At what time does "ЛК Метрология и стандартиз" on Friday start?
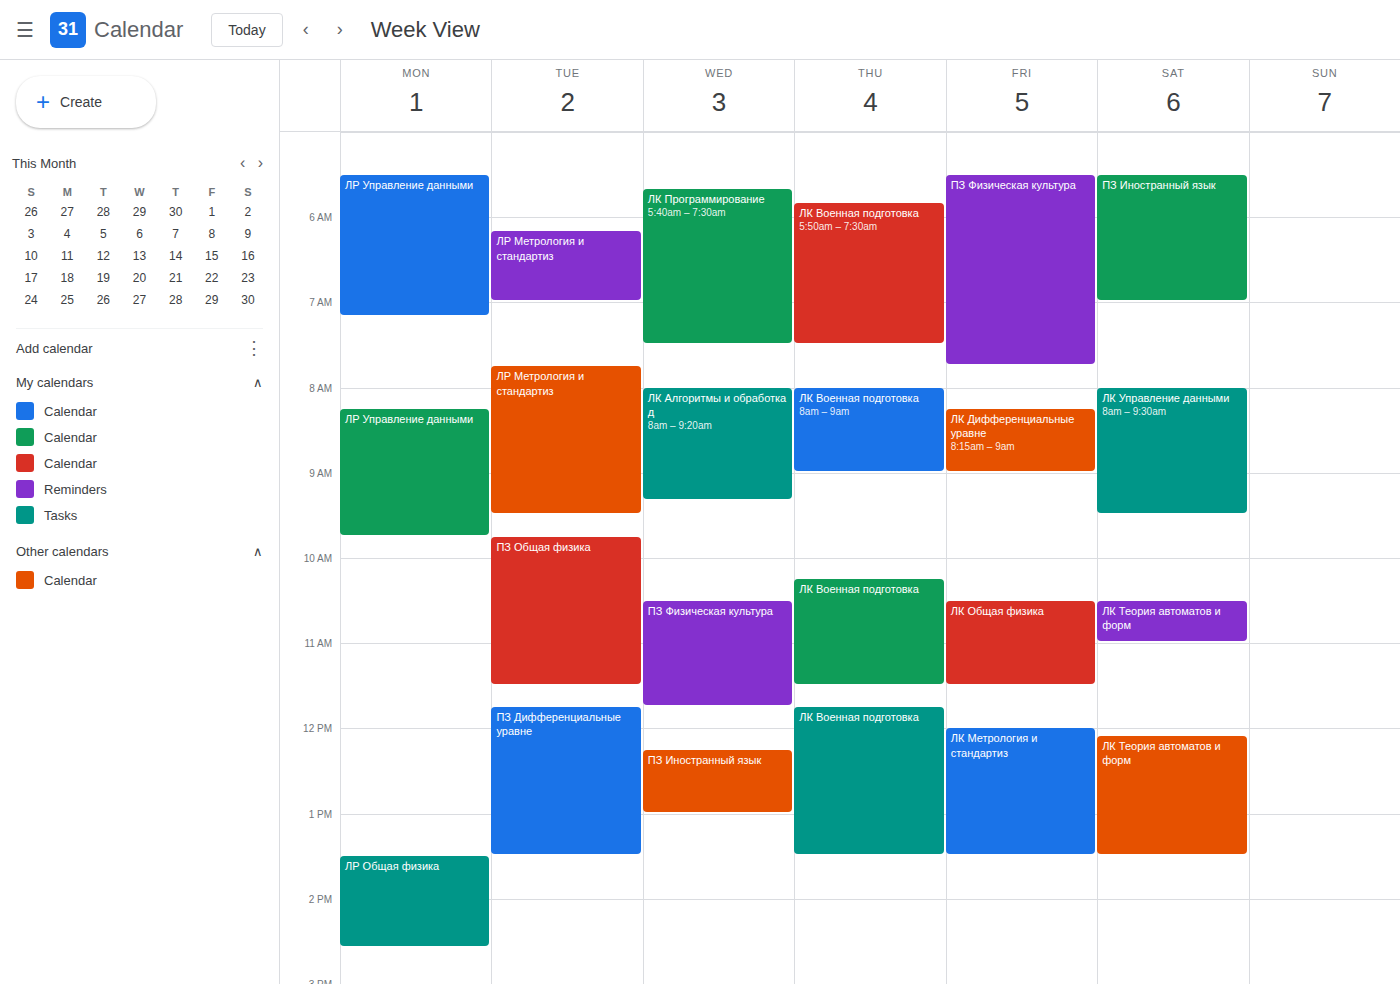
12:00 PM